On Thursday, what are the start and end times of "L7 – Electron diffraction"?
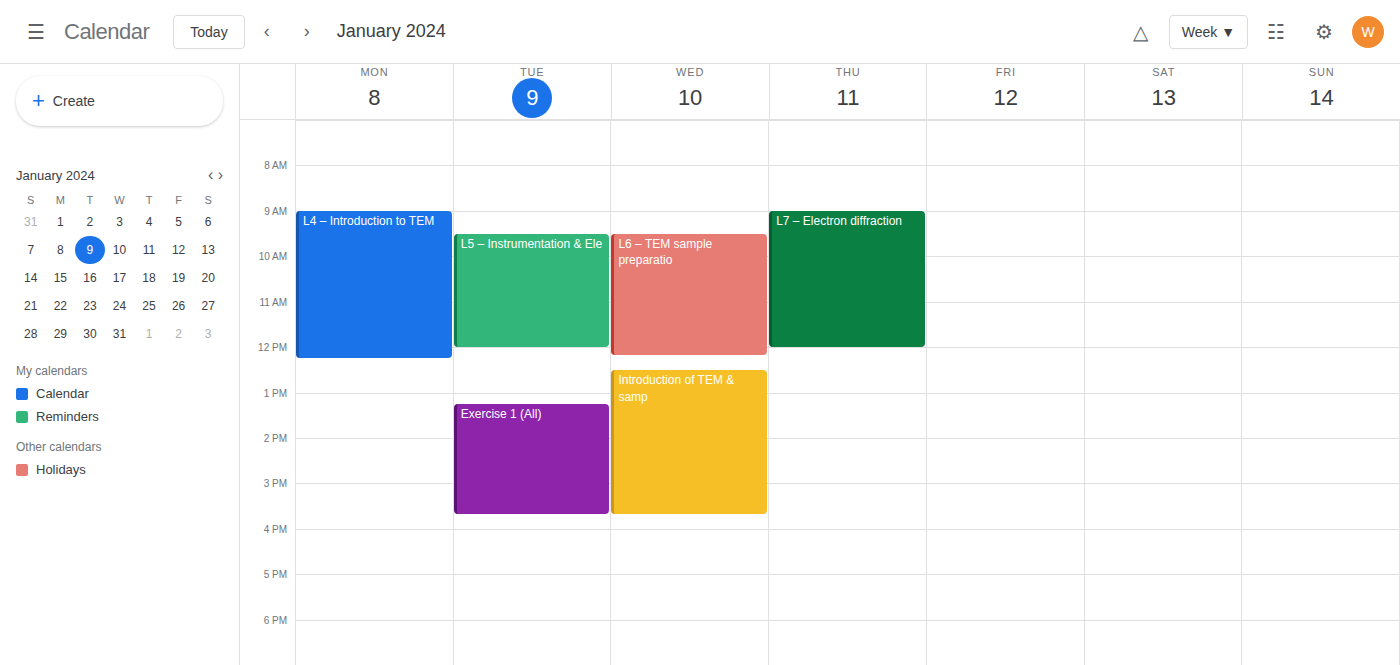
9:00 AM to 12:00 PM